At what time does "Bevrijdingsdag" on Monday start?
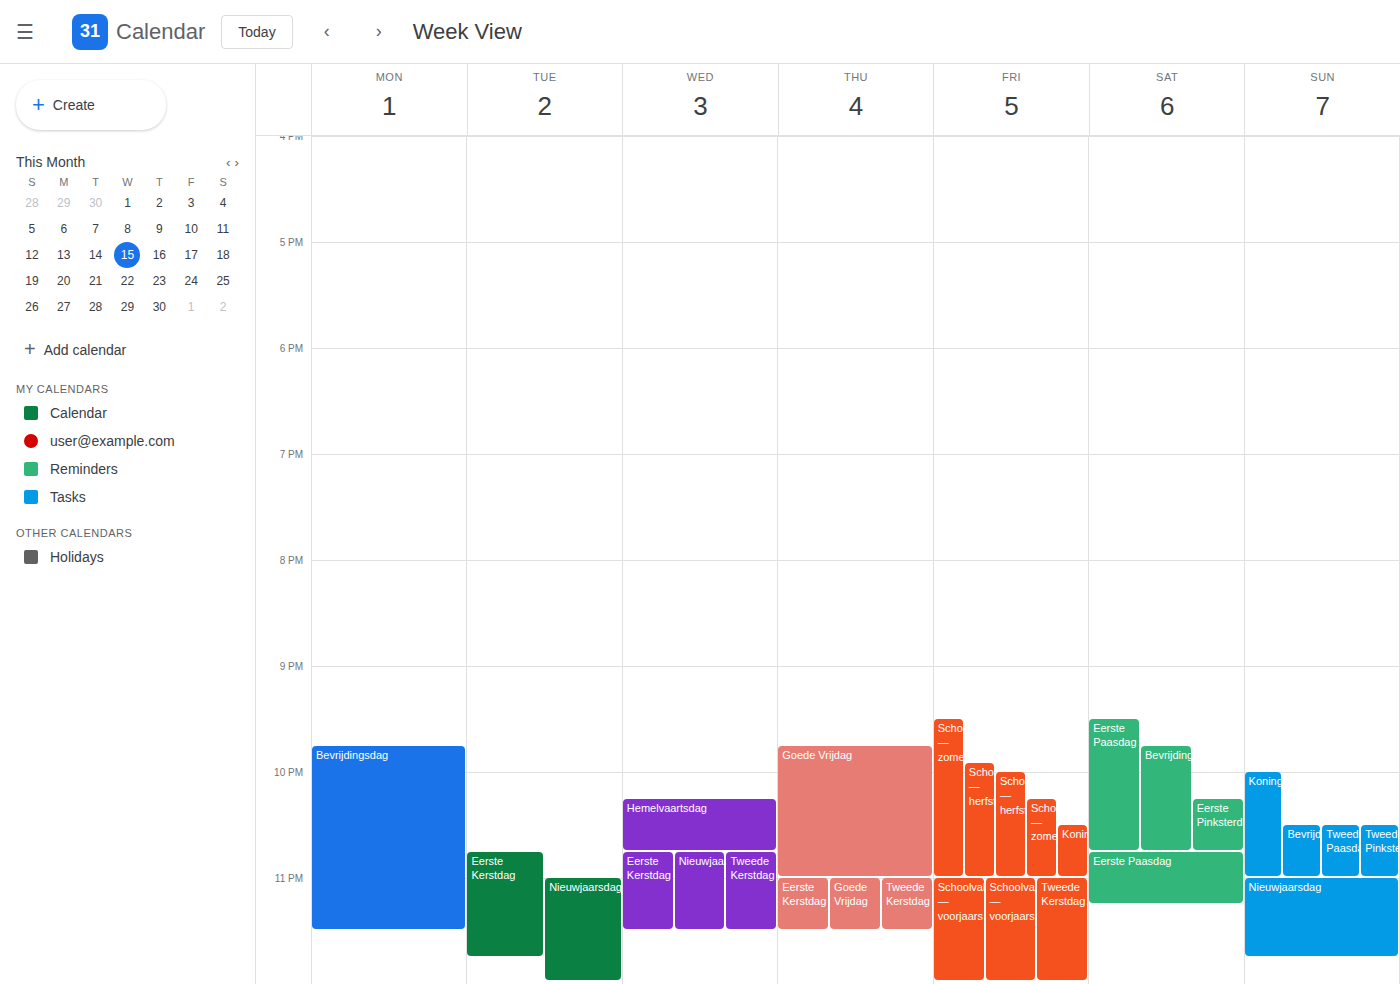
9:45 PM